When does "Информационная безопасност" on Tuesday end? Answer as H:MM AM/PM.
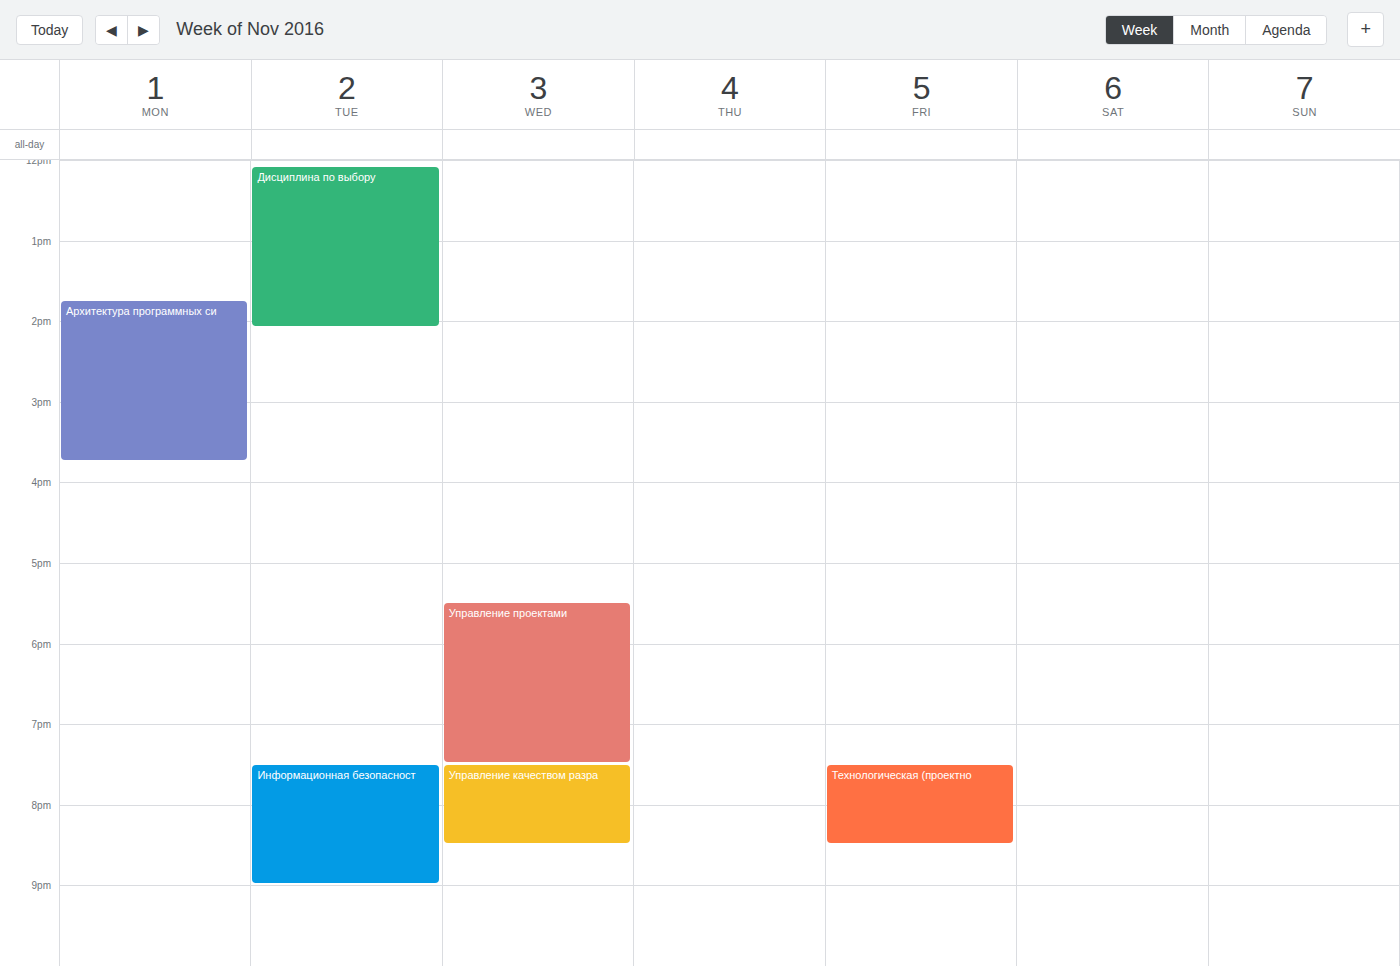
9:00 PM